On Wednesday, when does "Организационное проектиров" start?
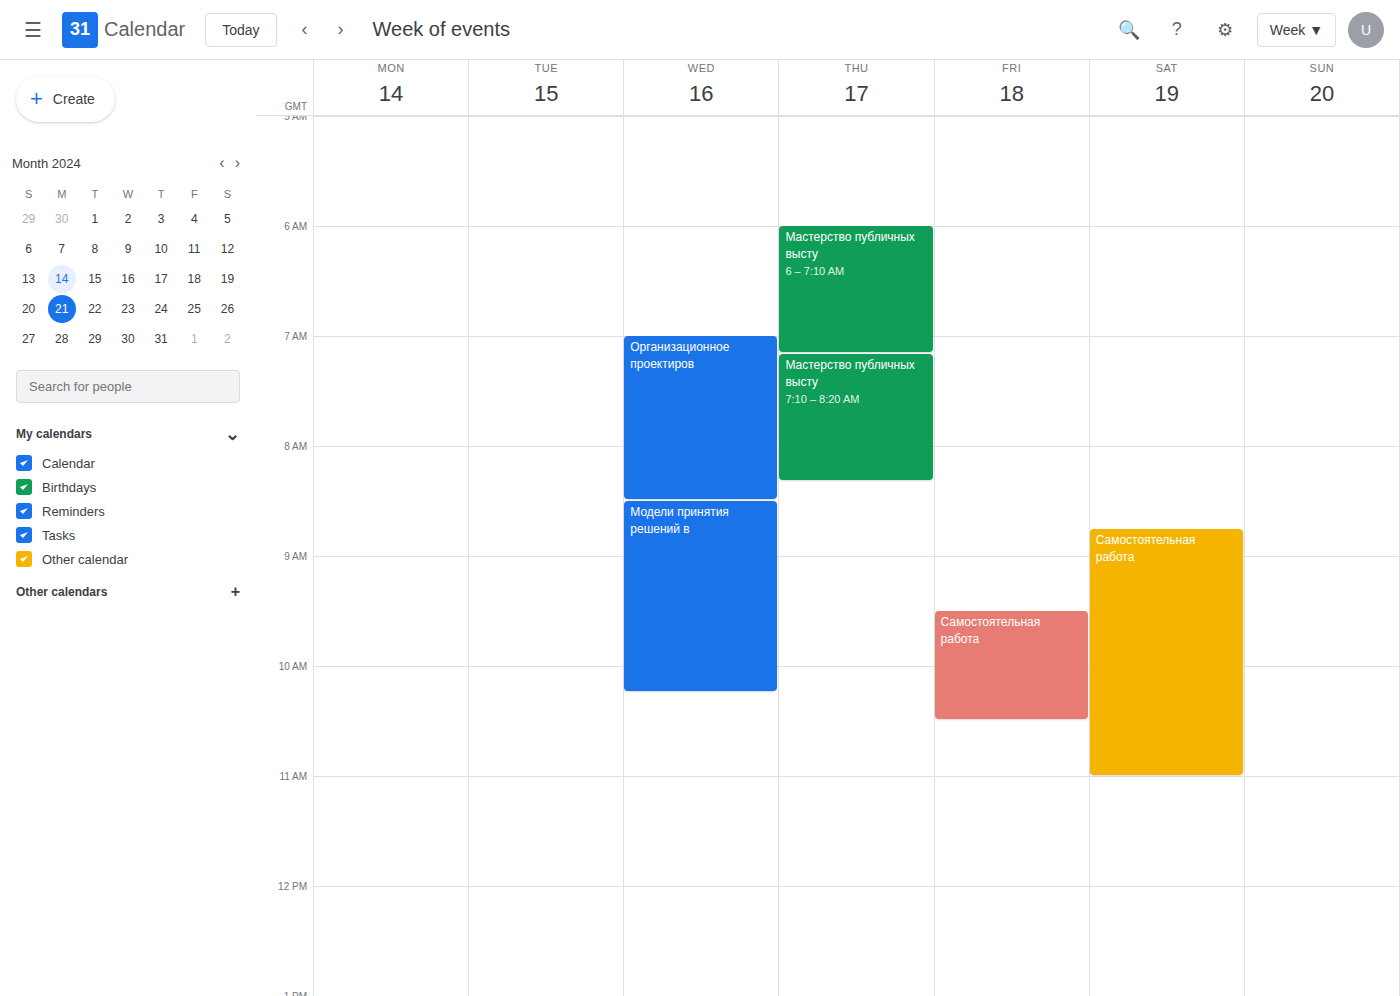
7:00 AM